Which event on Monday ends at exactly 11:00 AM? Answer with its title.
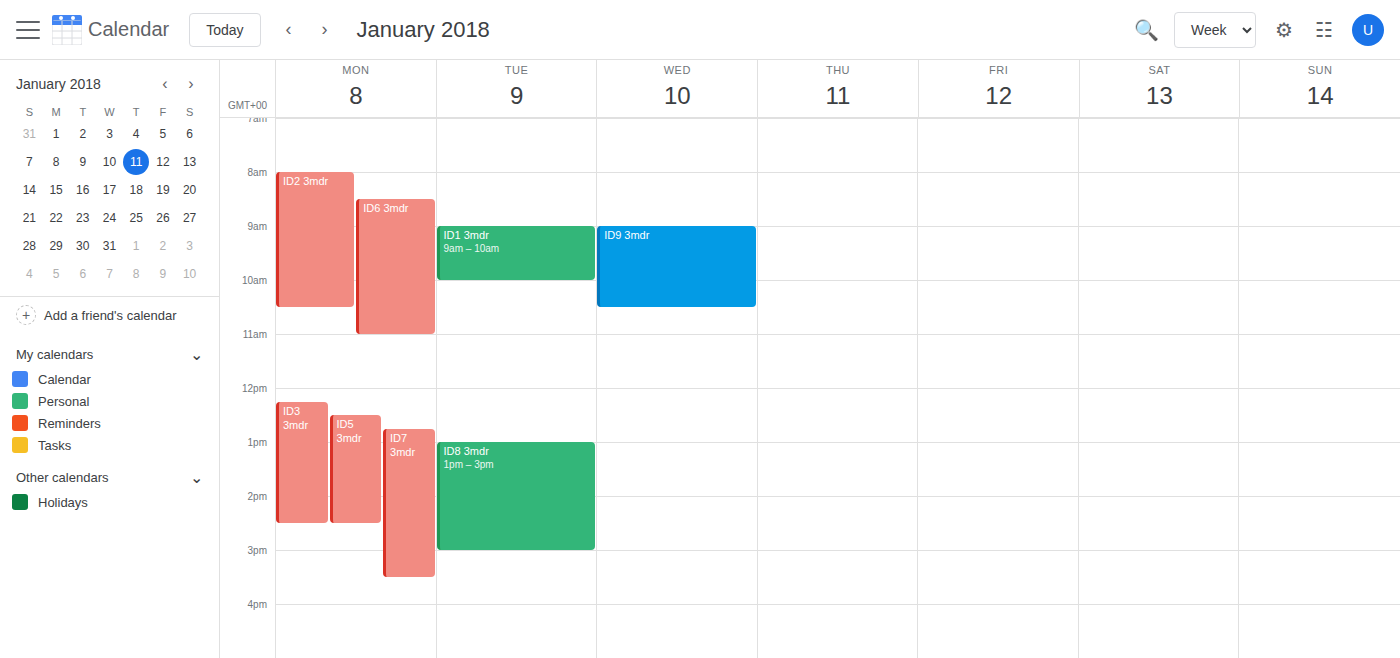
"ID6 3mdr"